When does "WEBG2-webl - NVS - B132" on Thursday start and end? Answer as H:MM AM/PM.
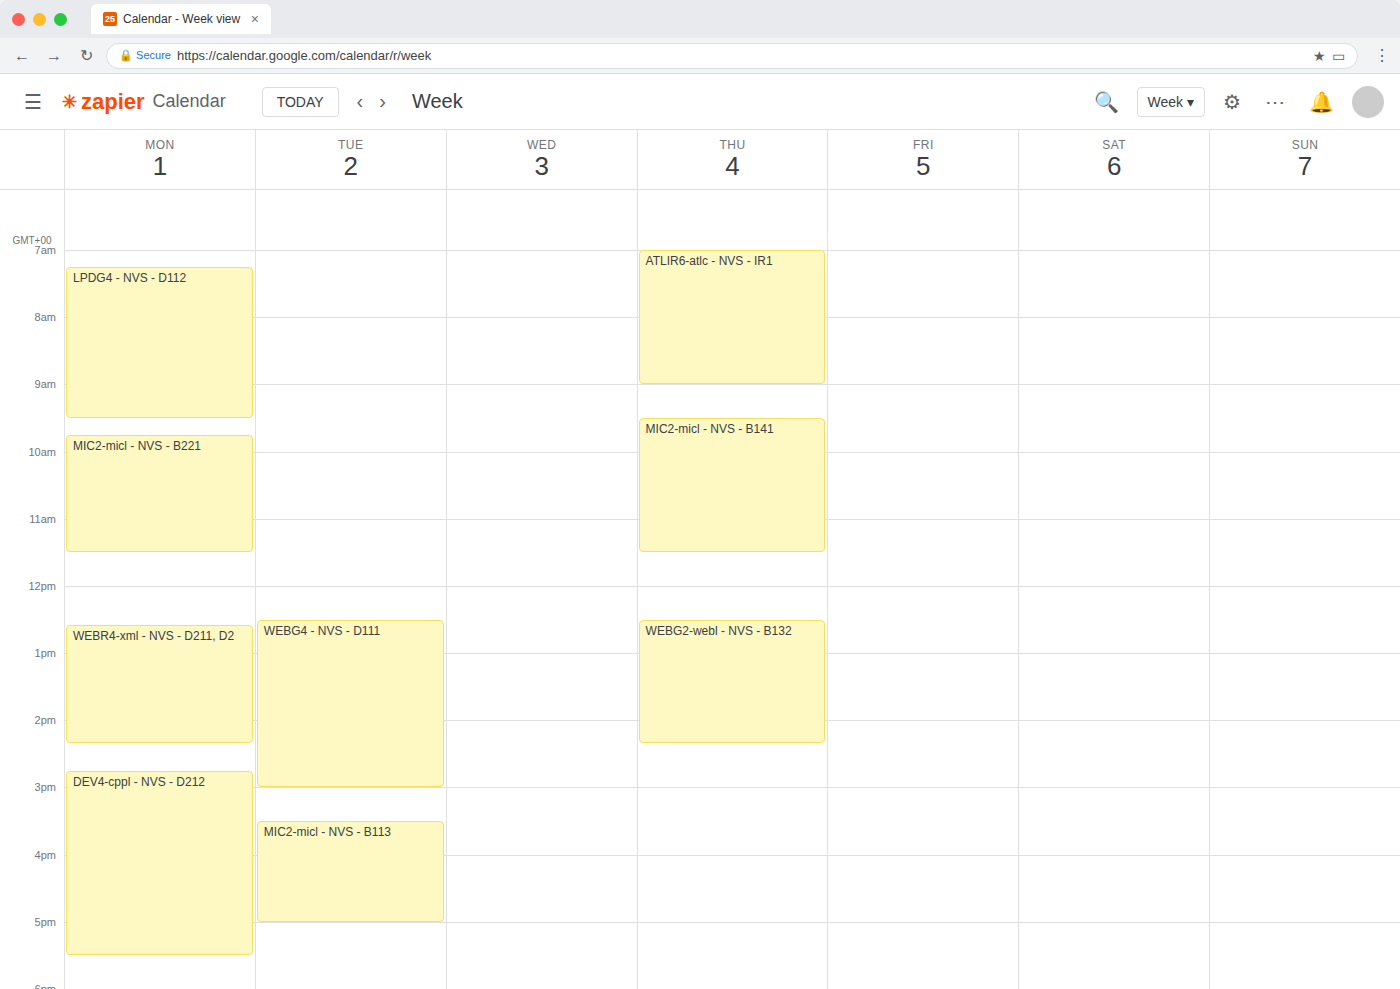
12:30 PM to 2:20 PM